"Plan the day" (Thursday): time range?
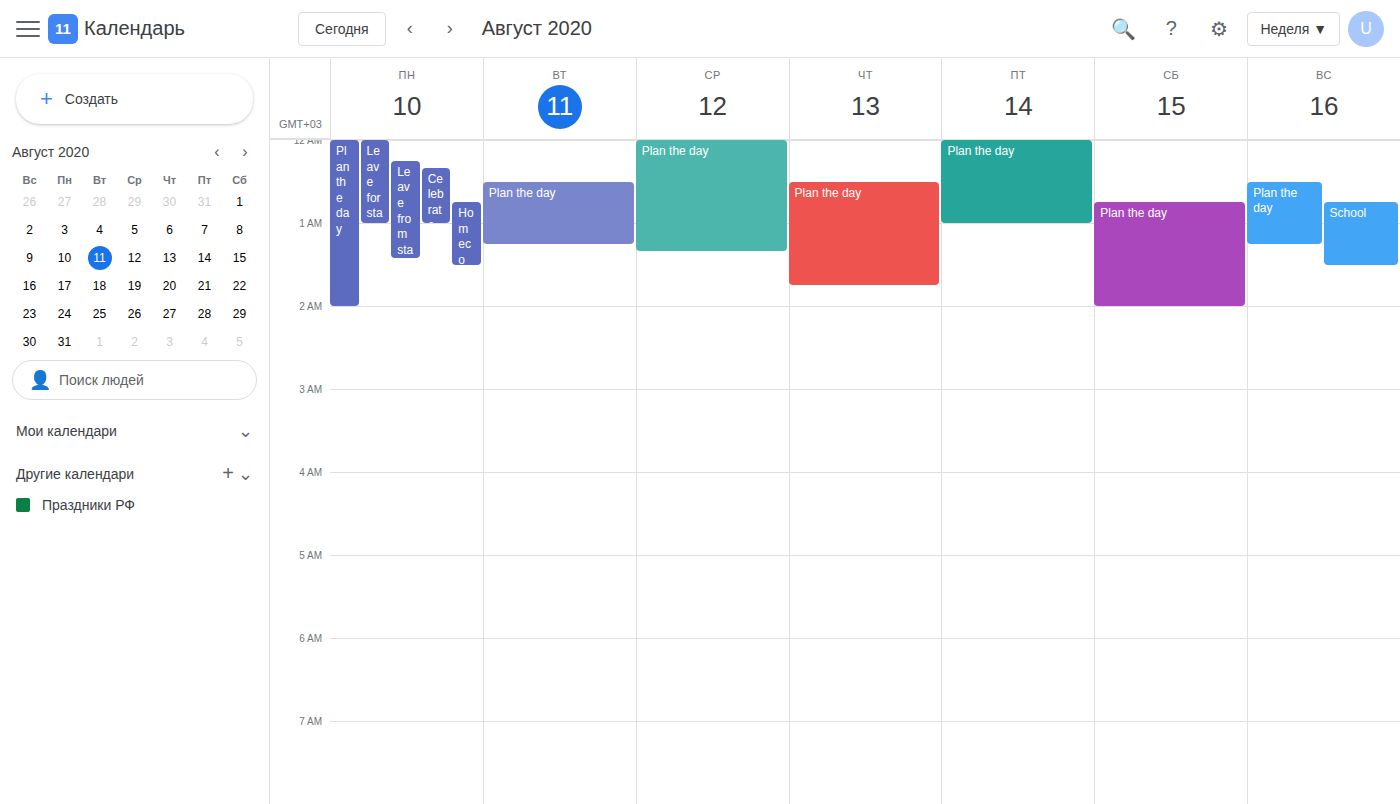
12:30 AM to 1:45 AM